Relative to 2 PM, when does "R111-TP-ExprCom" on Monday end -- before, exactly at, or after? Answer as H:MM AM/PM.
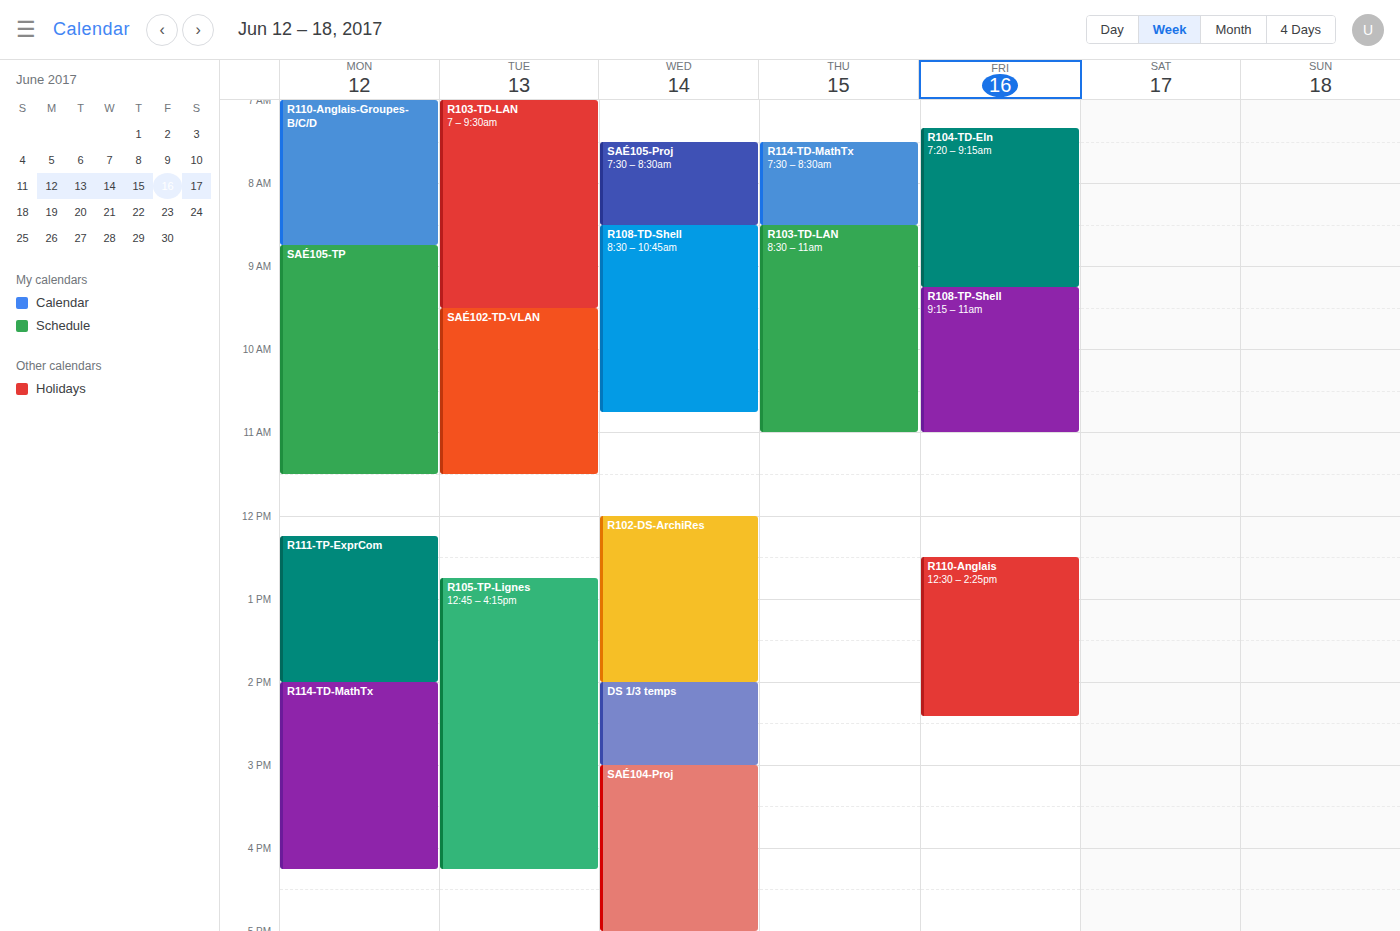
2:00 PM -- exactly at 2 PM, on the 2 PM line.